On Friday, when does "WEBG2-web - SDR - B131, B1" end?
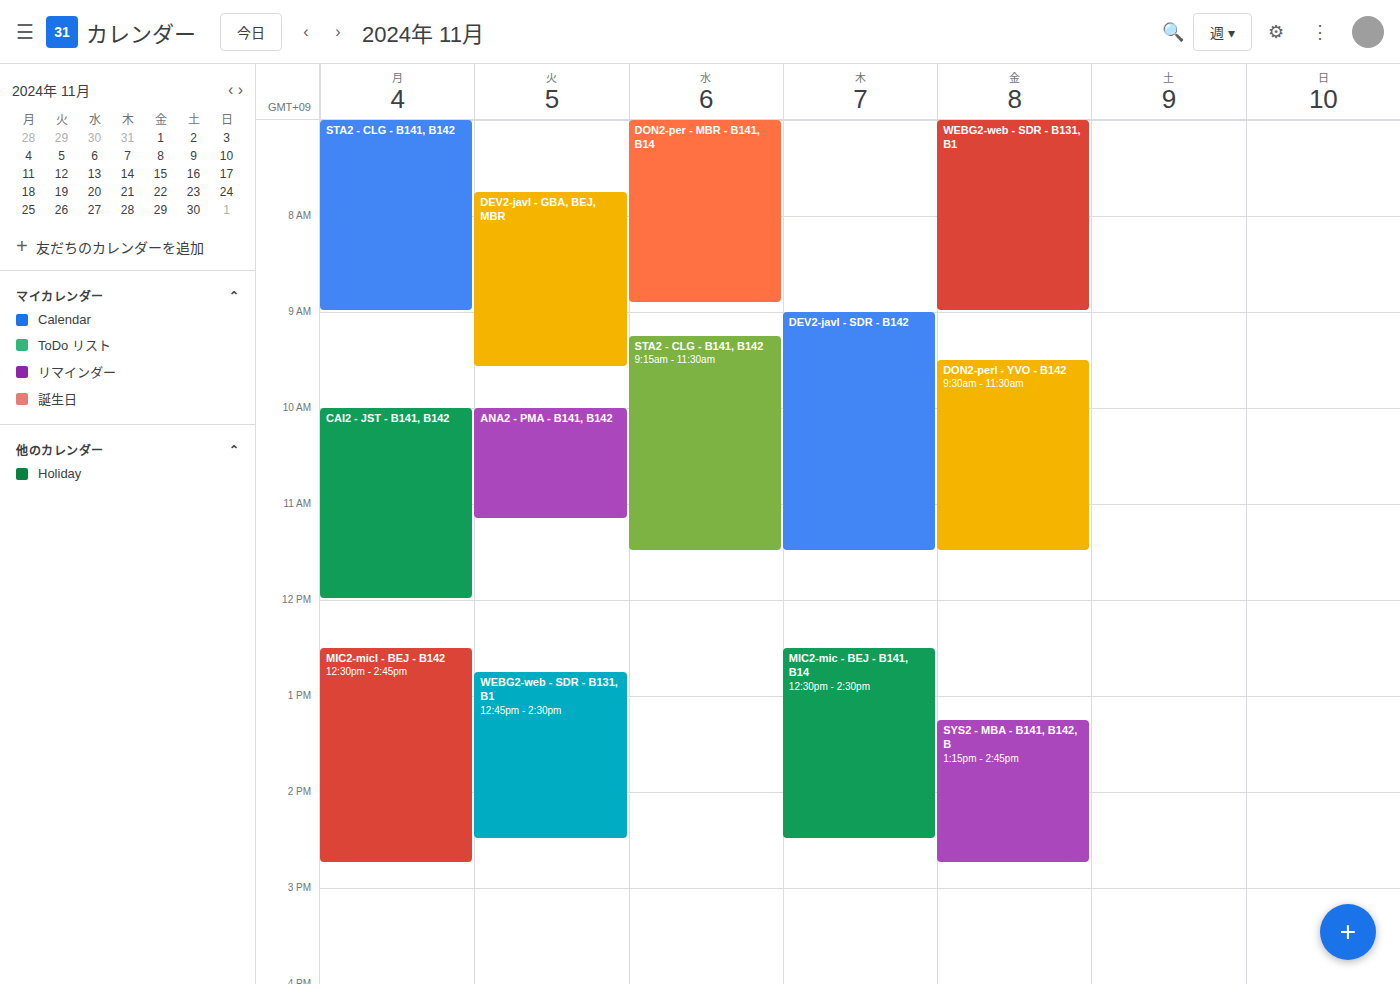
9:00 AM